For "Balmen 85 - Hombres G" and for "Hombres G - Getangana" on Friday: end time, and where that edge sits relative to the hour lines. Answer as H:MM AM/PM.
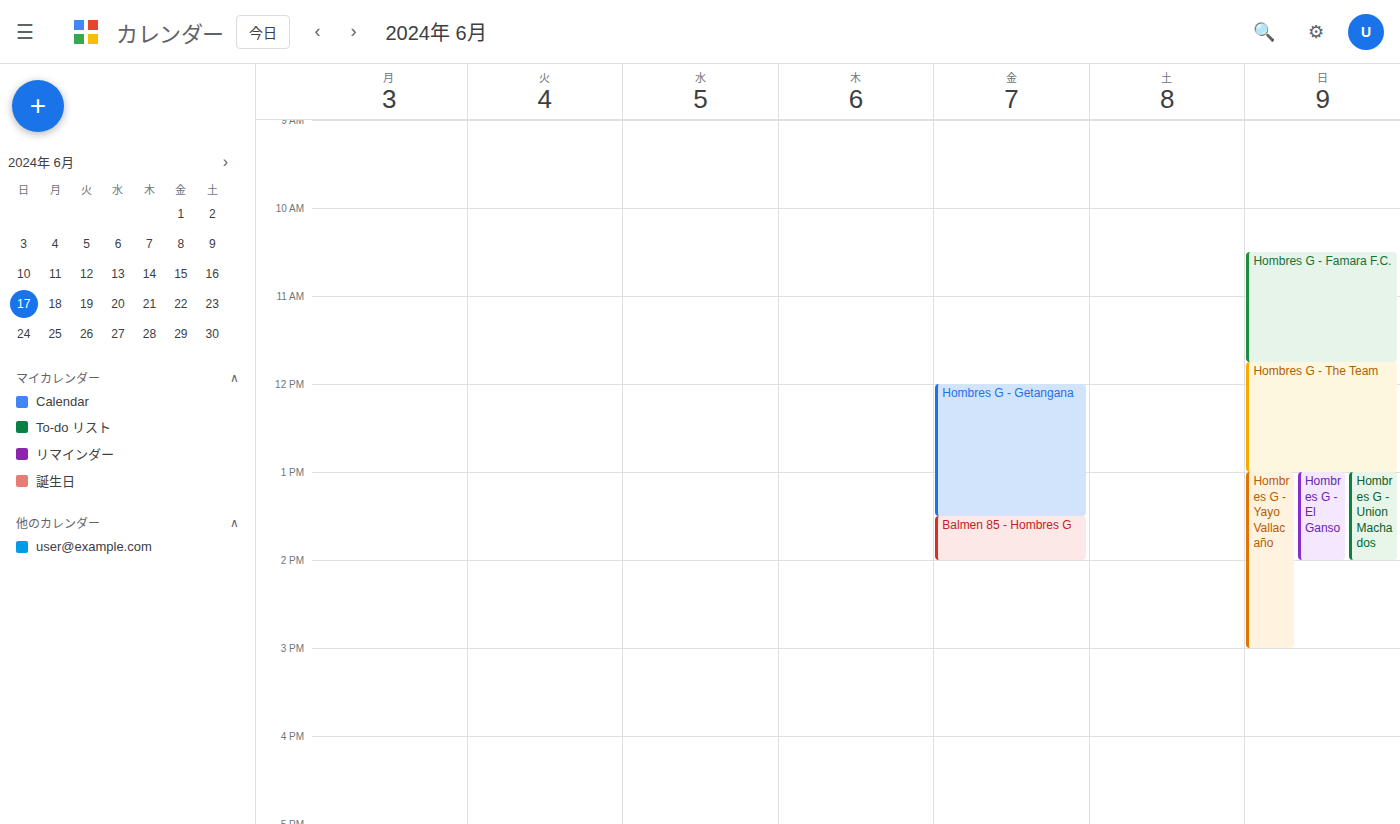
"Balmen 85 - Hombres G": 2:00 PM, exactly on the 2 PM line. "Hombres G - Getangana": 1:30 PM, halfway between the 1 PM and 2 PM lines.